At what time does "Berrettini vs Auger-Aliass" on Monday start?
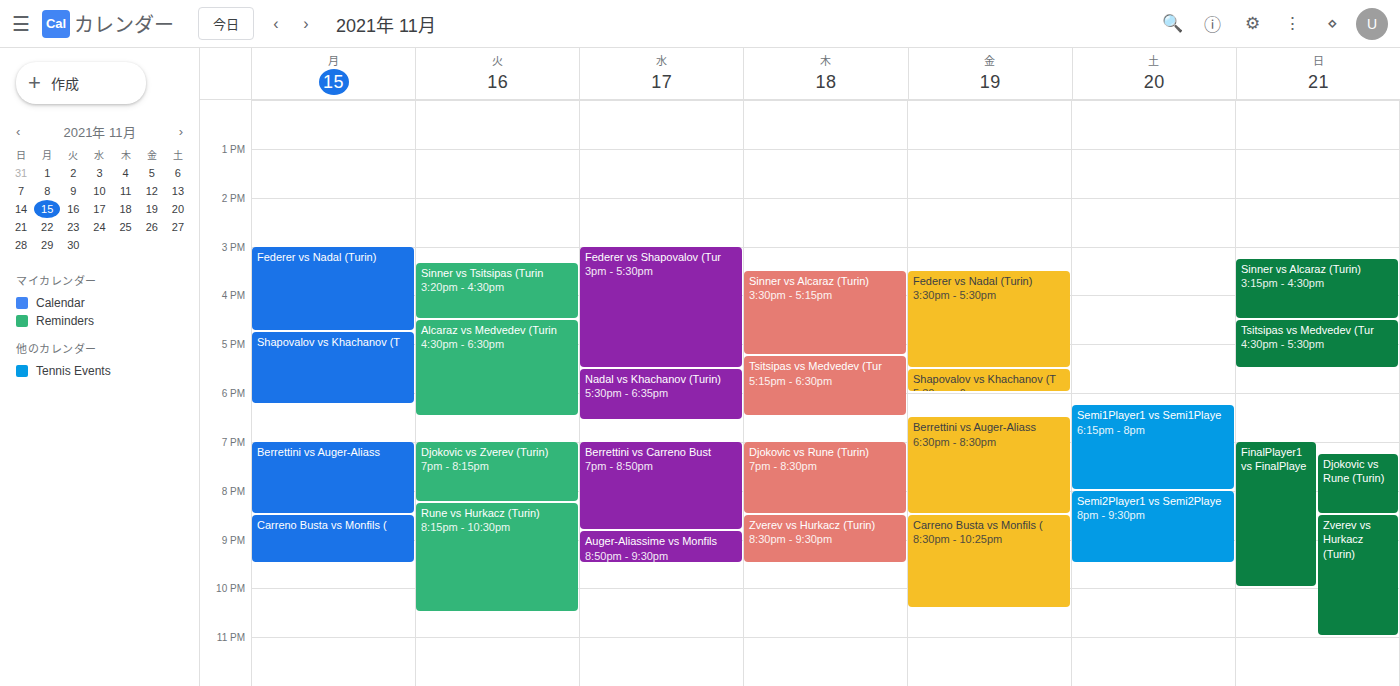
7:00 PM